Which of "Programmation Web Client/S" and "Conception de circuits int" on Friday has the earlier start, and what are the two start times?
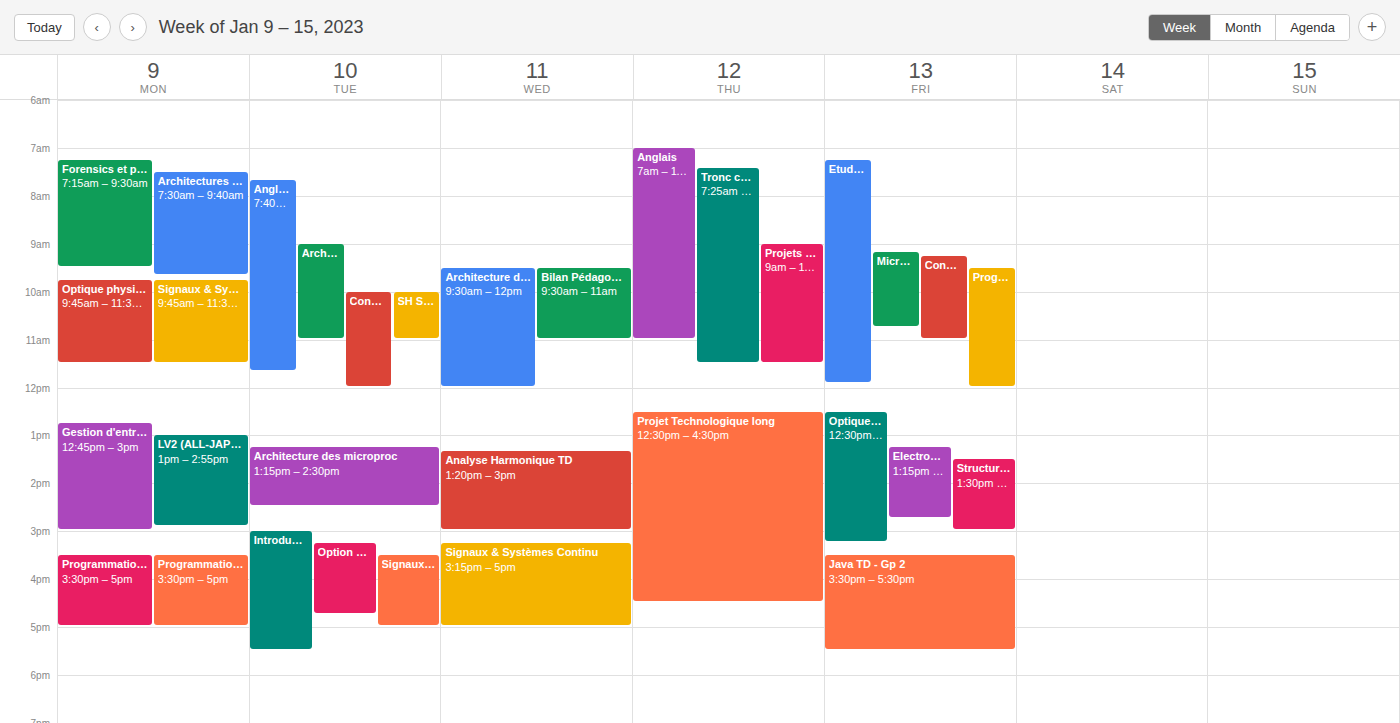
"Conception de circuits int" 9:15 AM; "Programmation Web Client/S" 9:30 AM.